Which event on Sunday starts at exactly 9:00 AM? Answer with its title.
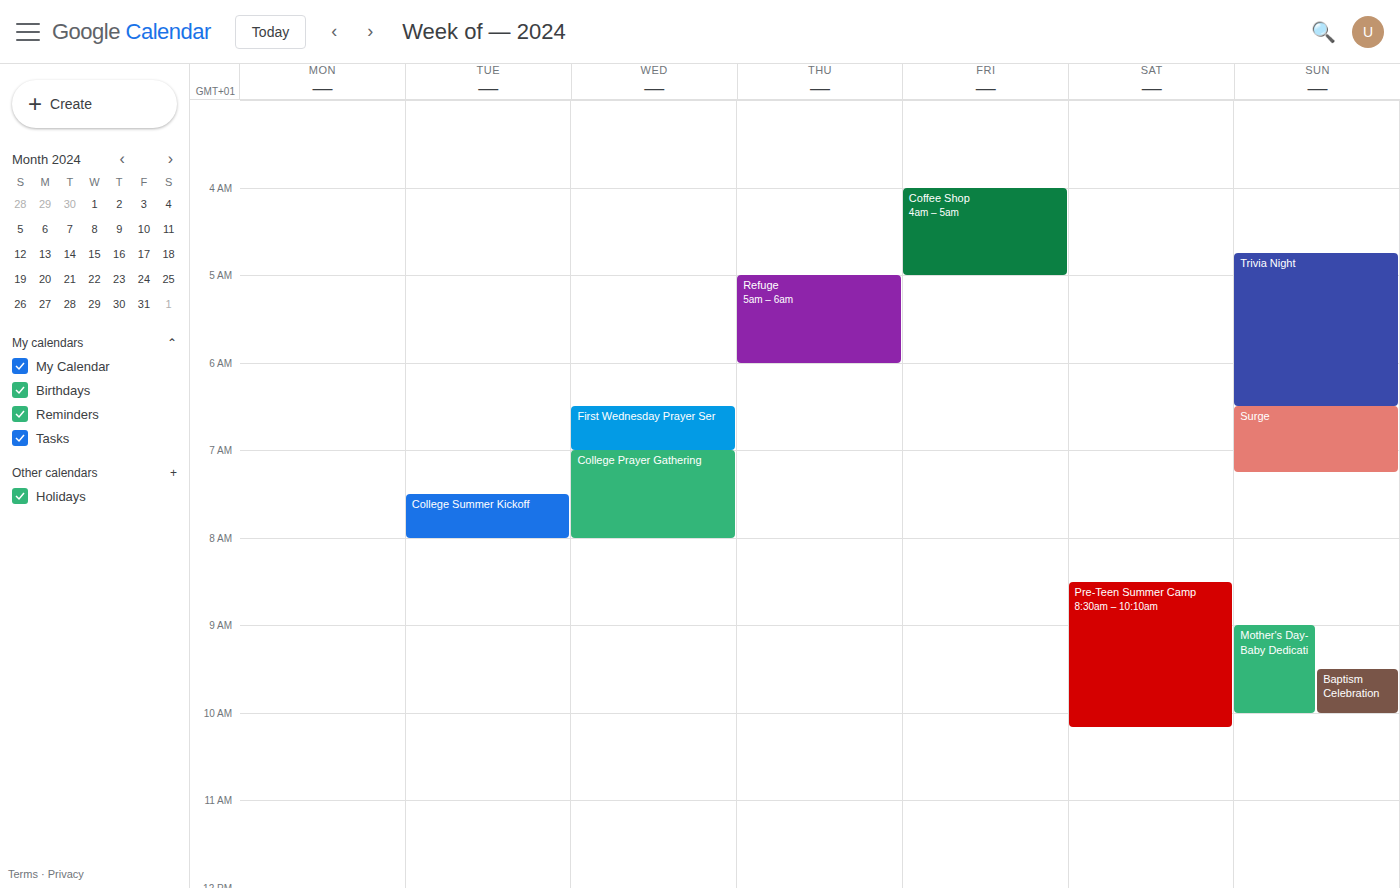
"Mother's Day-Baby Dedicati"